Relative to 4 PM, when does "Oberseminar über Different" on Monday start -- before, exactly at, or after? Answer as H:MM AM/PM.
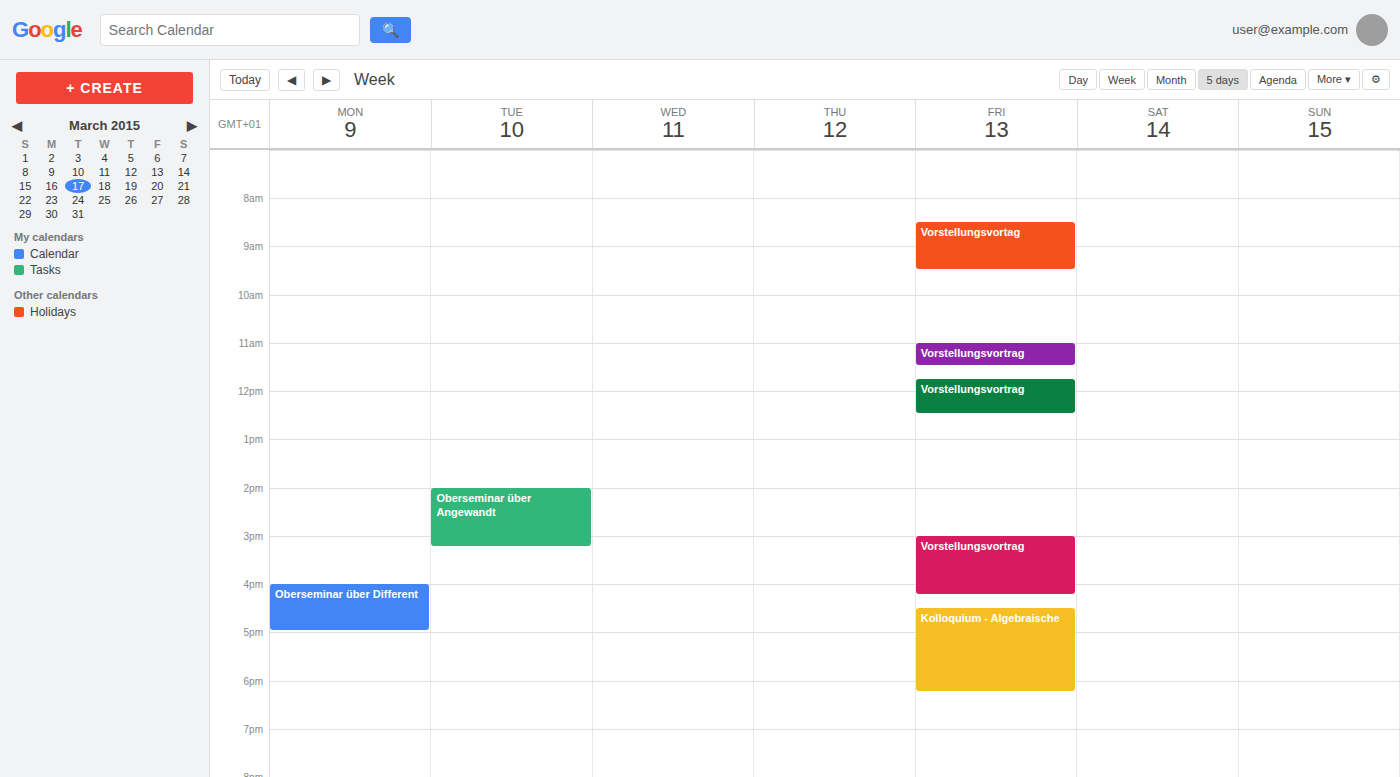
4:00 PM -- exactly at 4 PM, on the 4 PM line.